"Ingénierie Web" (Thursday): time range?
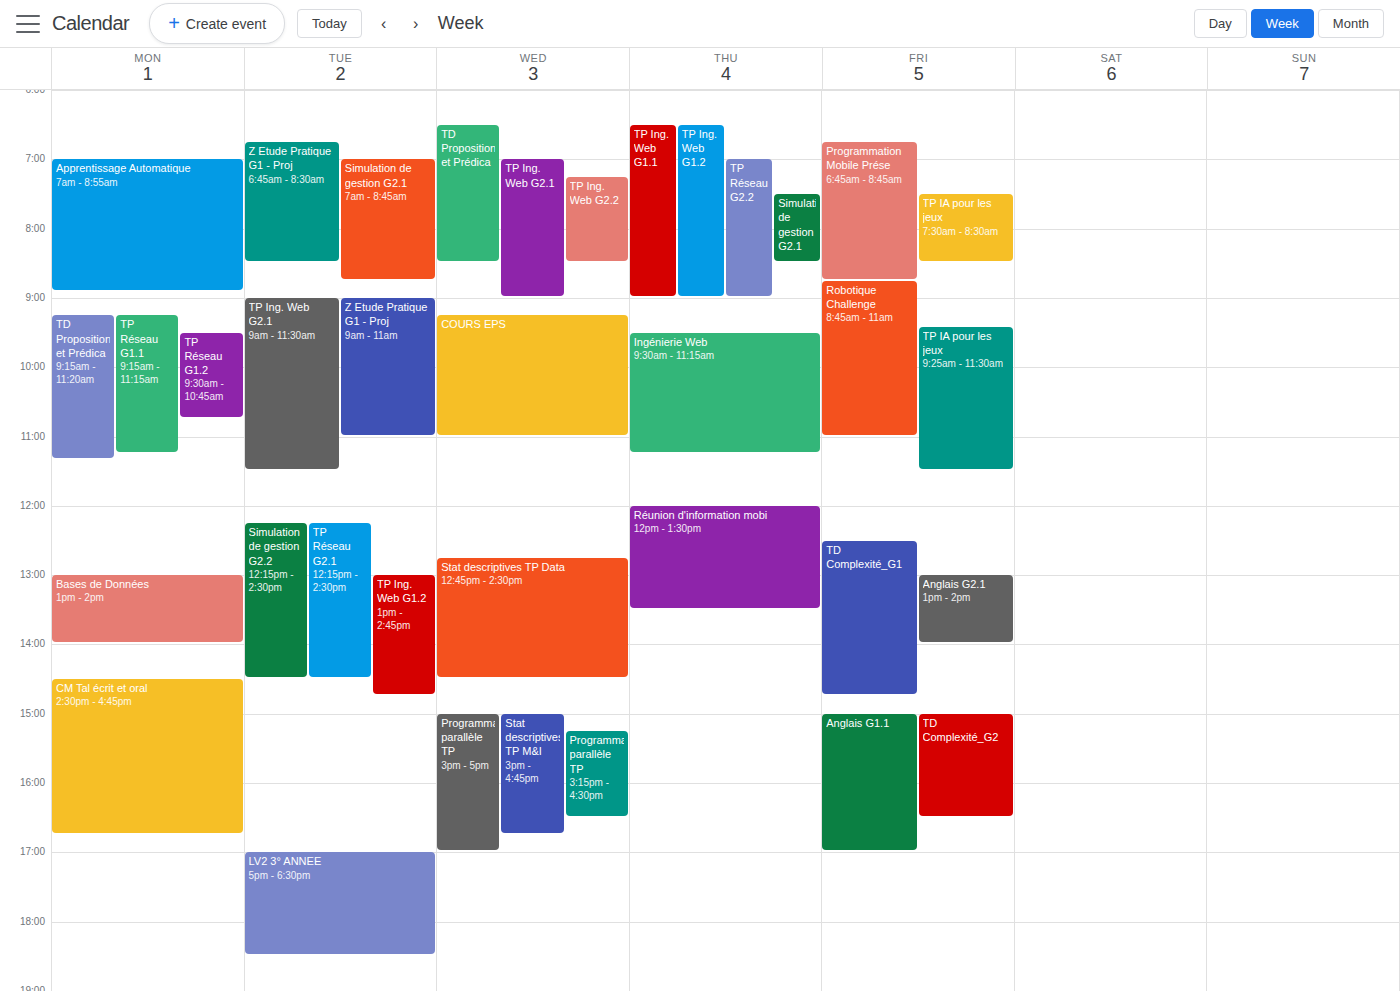
9:30 AM to 11:15 AM